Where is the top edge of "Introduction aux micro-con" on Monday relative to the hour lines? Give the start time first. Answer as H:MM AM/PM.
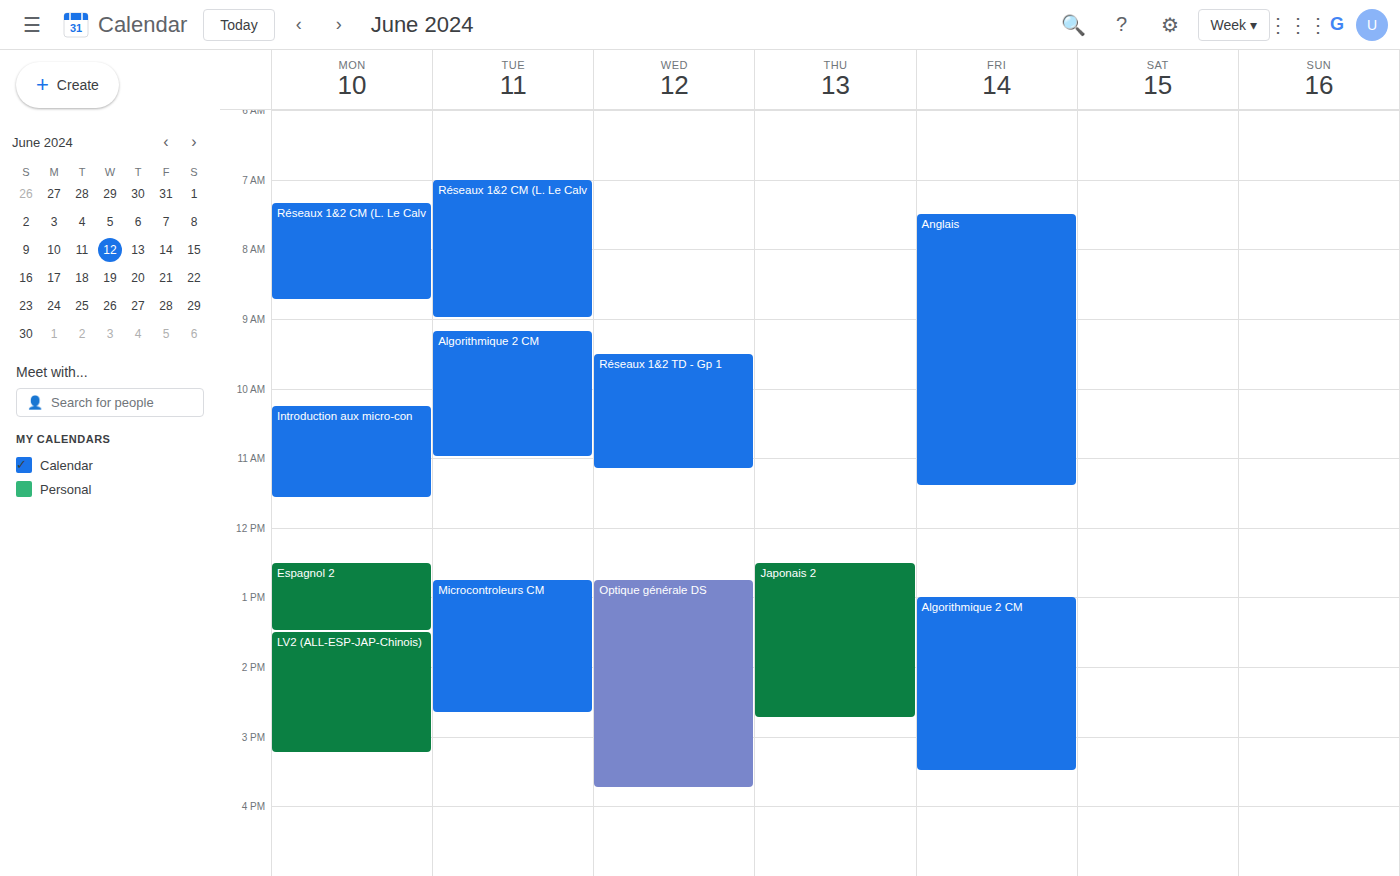
10:15 AM -- neither: a quarter of the way from the 10 AM line to the 11 AM line.